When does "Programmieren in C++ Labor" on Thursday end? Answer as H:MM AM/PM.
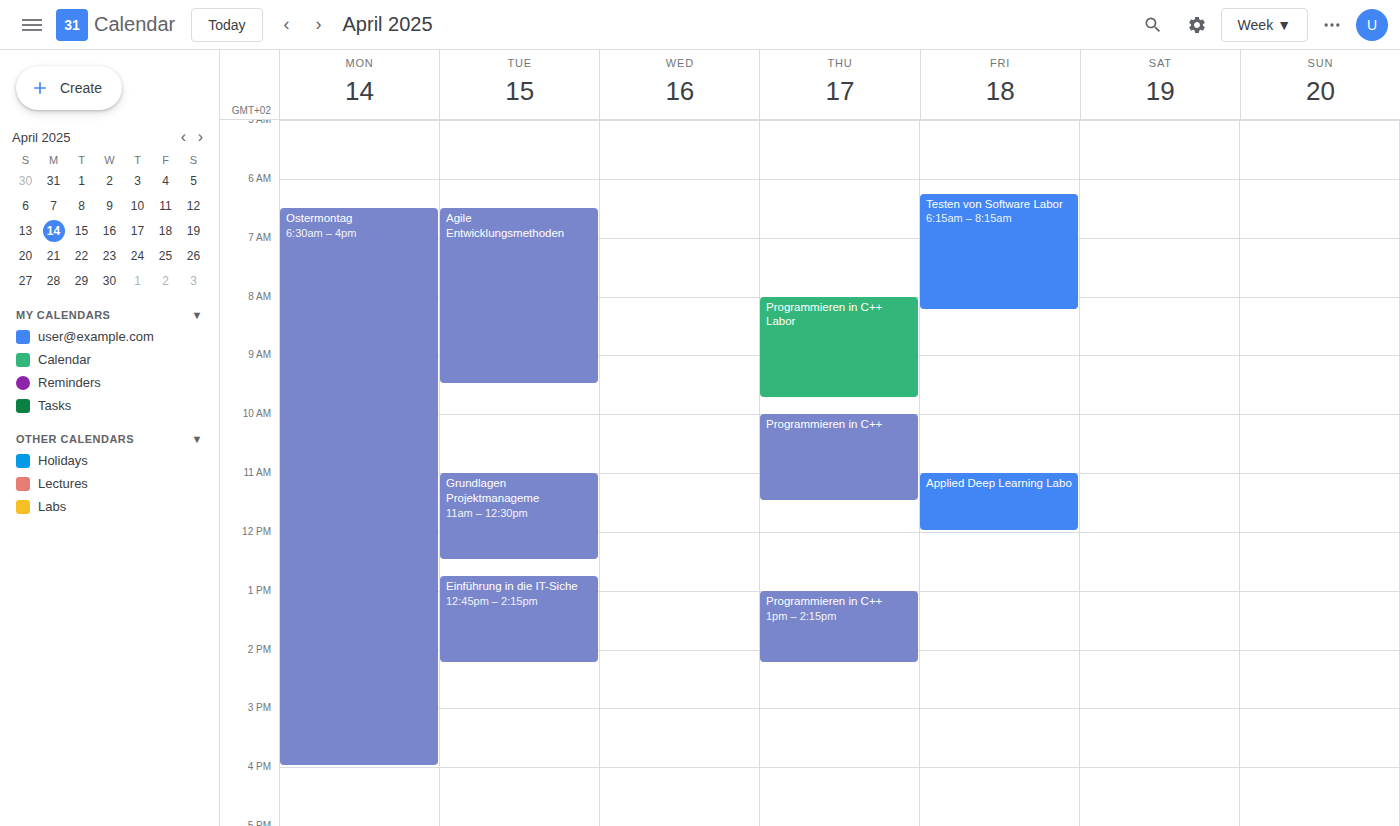
9:45 AM